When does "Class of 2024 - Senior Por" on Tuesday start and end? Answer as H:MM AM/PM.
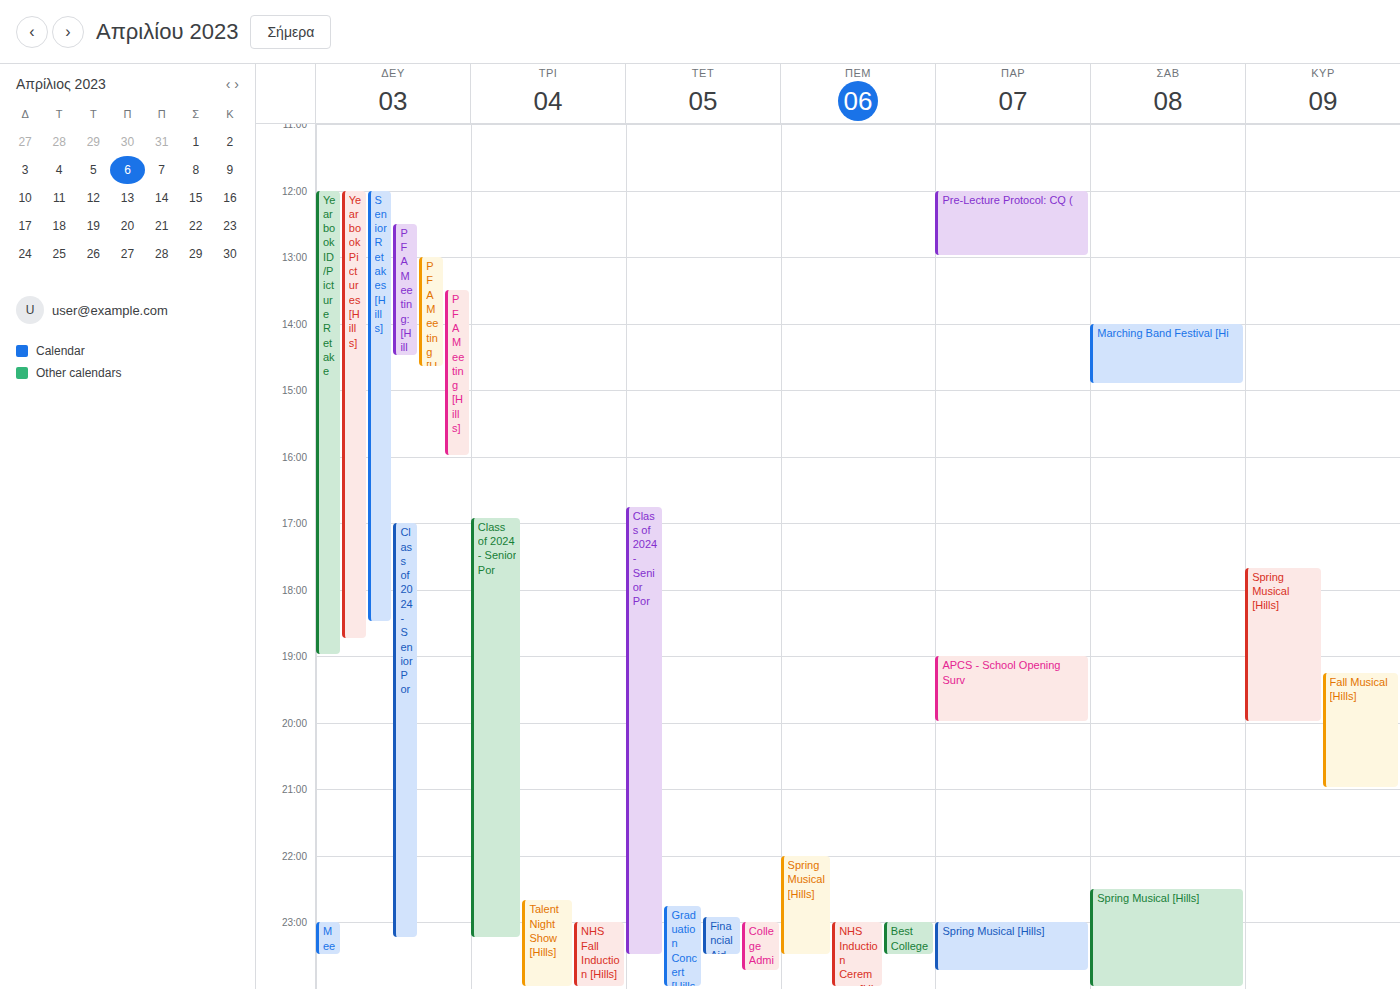
4:55 PM to 11:15 PM